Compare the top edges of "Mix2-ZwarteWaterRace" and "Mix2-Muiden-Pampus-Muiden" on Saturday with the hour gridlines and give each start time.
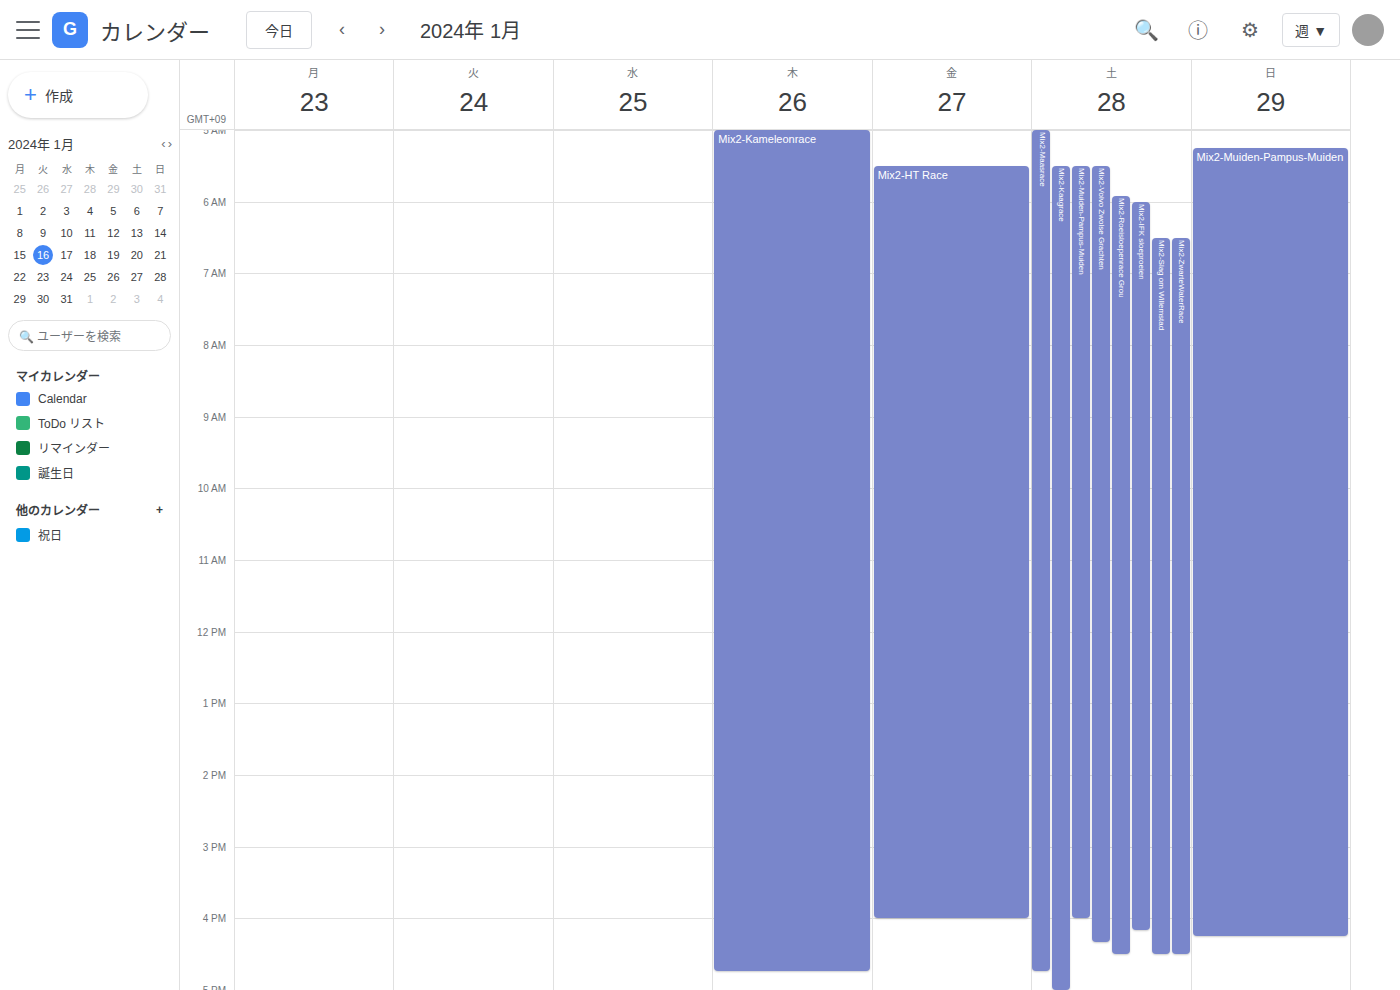
"Mix2-ZwarteWaterRace": 6:30 AM, halfway between the 6 AM and 7 AM lines. "Mix2-Muiden-Pampus-Muiden": 5:30 AM, halfway between the 5 AM and 6 AM lines.